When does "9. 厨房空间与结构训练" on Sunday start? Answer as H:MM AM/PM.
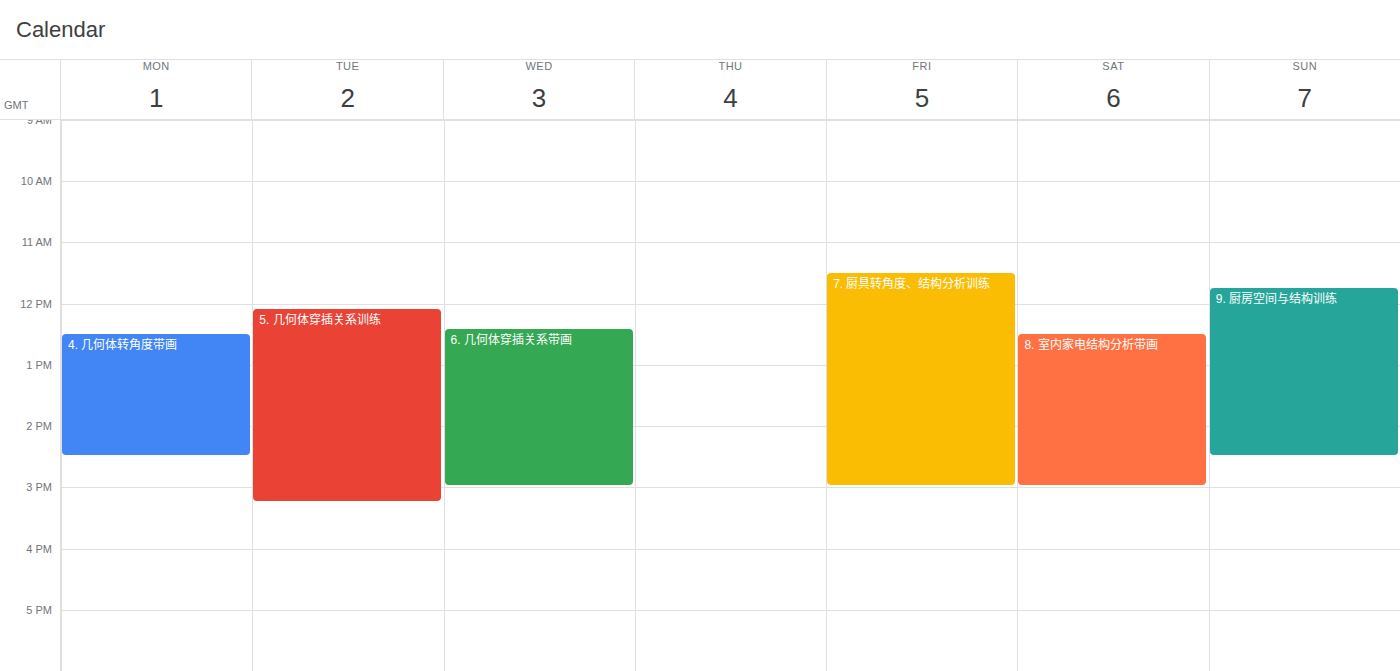
11:45 AM